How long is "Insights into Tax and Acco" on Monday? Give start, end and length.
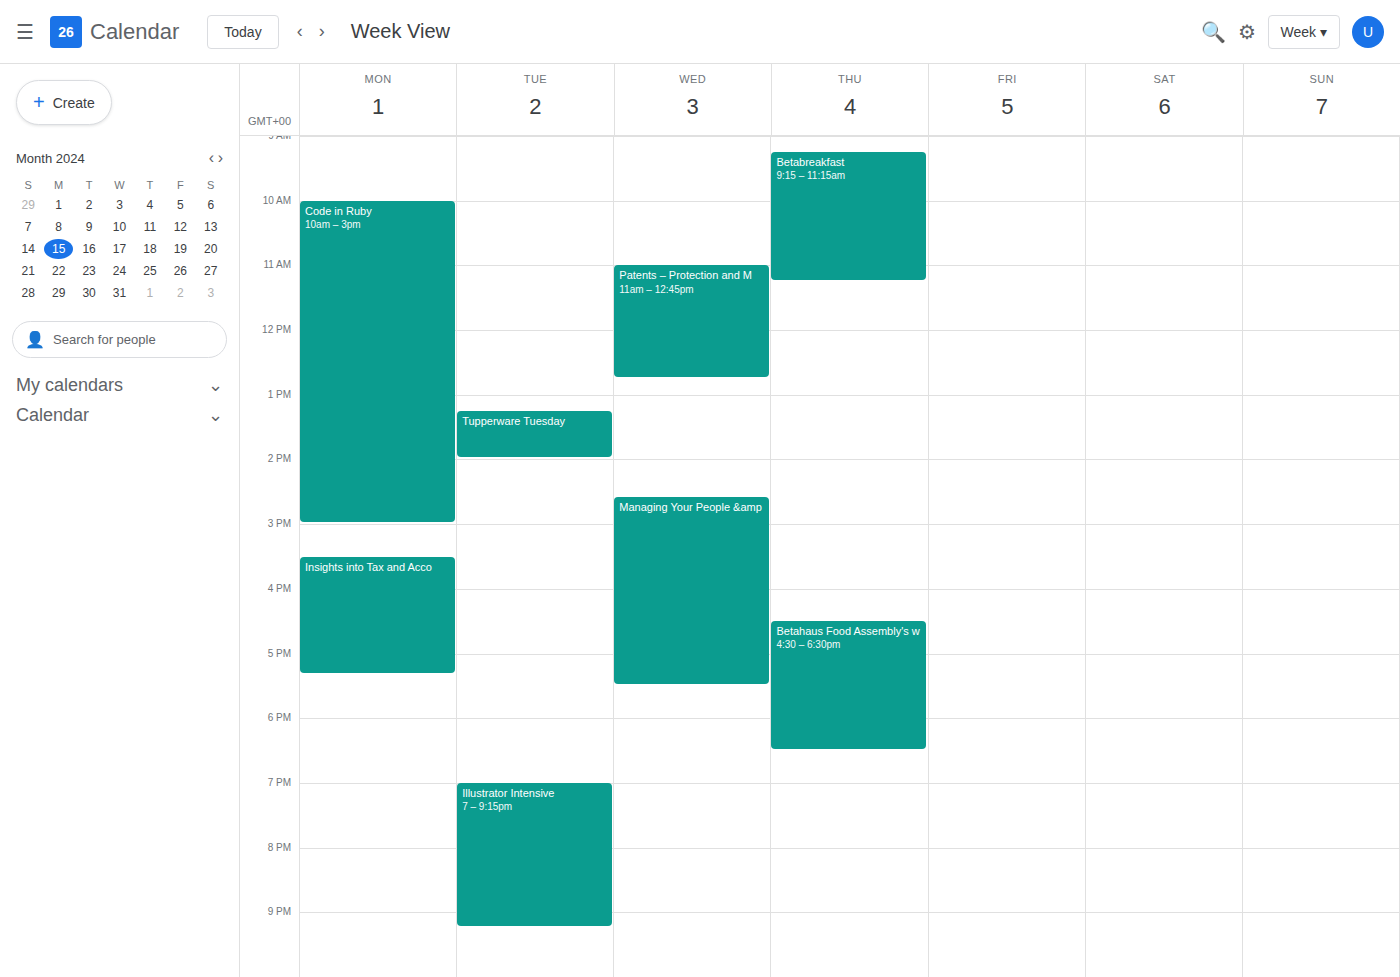
3:30 PM to 5:20 PM, 1 hour 50 minutes